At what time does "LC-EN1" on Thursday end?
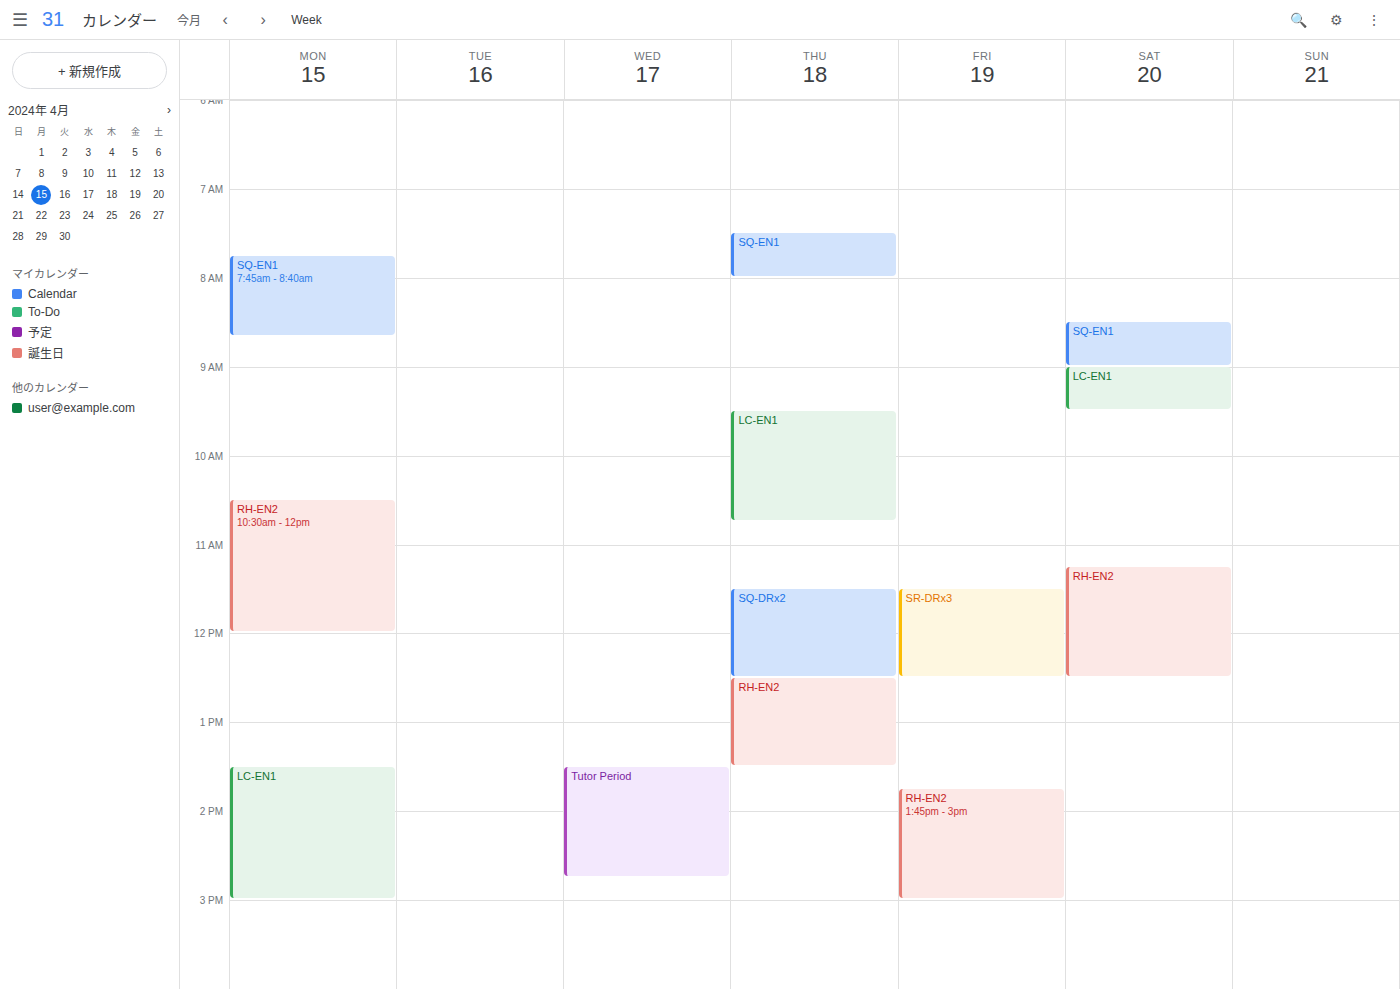
10:45